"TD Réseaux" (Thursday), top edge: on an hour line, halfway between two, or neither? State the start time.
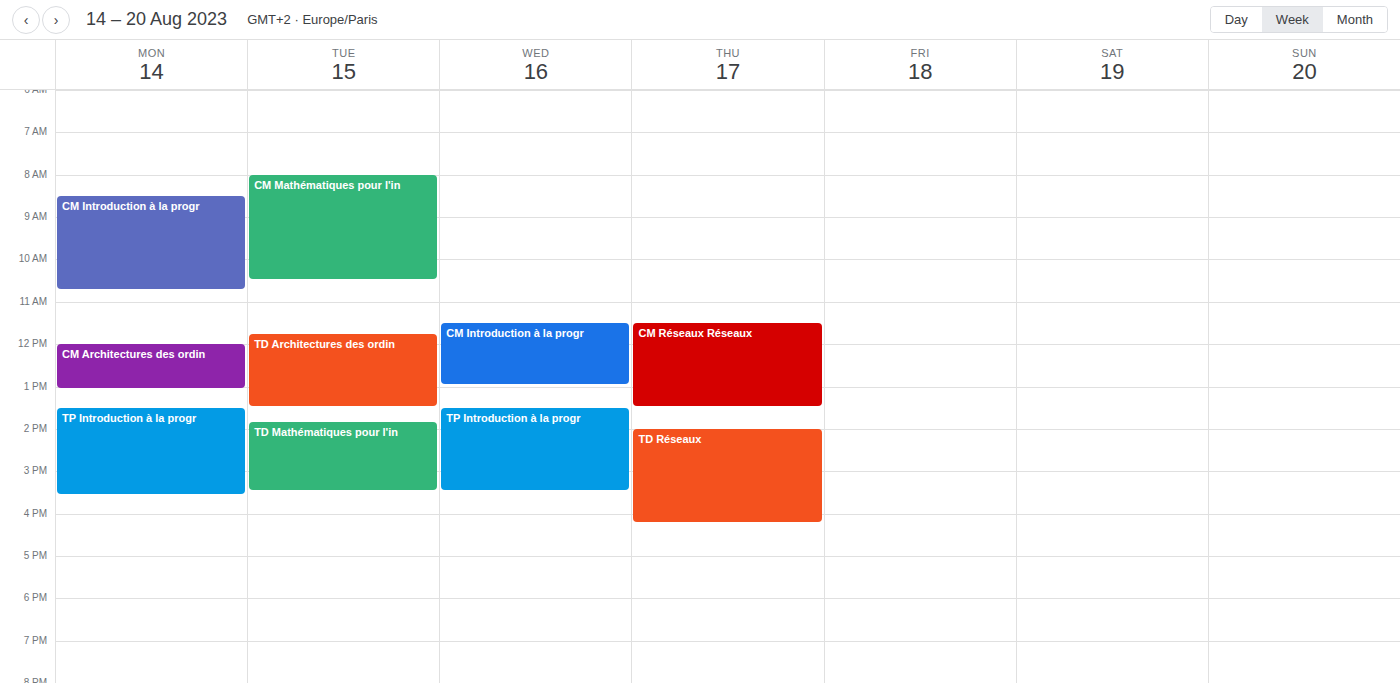
2:00 PM -- exactly on the 2 PM line.